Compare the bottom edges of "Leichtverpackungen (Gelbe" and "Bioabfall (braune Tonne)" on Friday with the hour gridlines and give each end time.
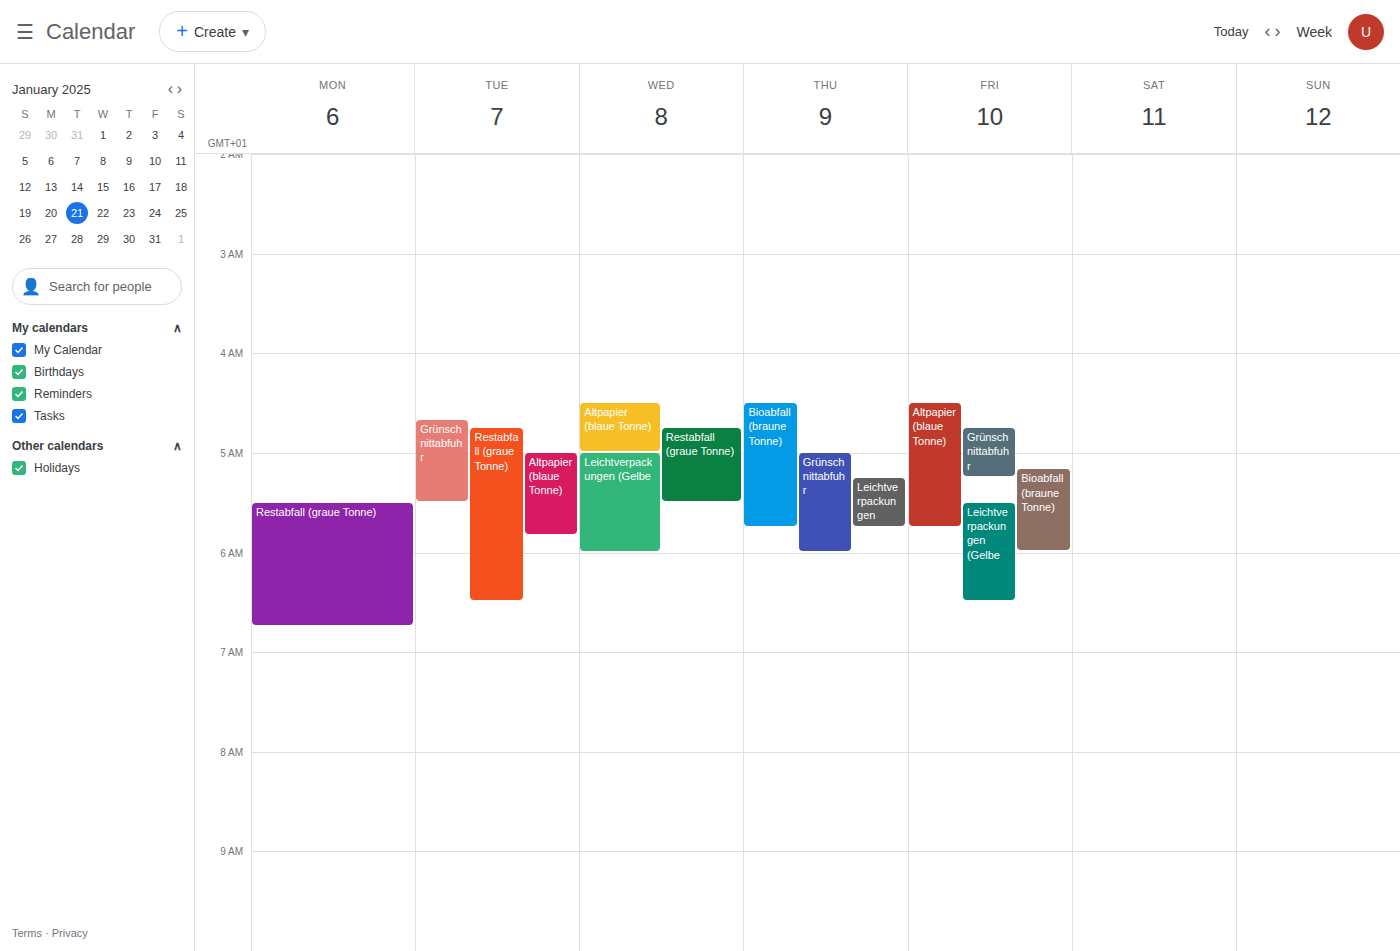
"Leichtverpackungen (Gelbe": 6:30 AM, halfway between the 6 AM and 7 AM lines. "Bioabfall (braune Tonne)": 6:00 AM, exactly on the 6 AM line.